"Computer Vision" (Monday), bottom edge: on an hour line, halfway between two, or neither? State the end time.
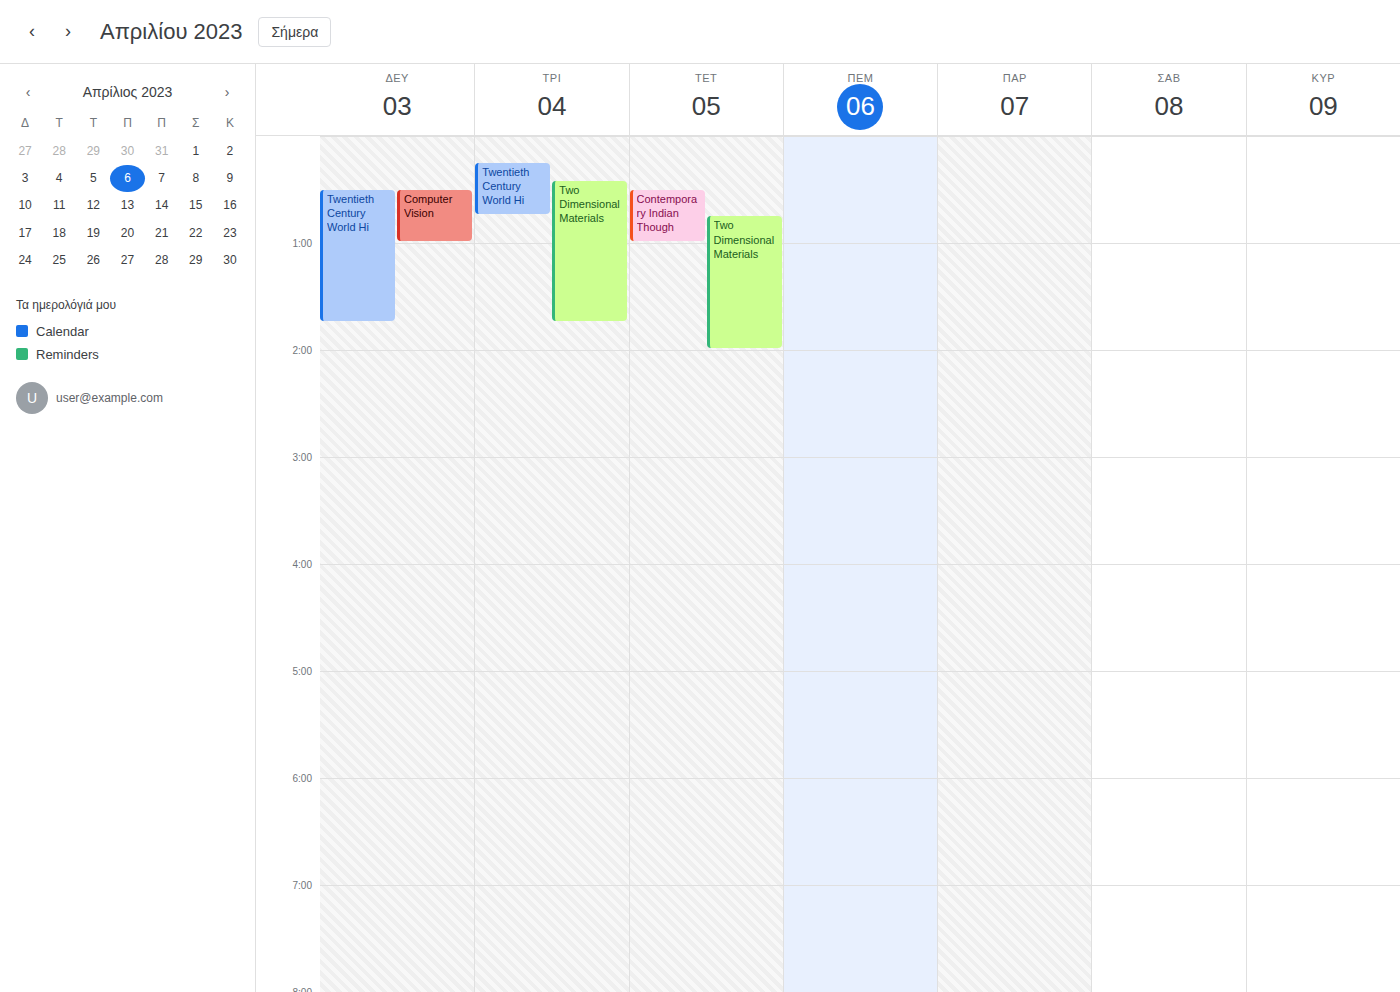
1:00 AM -- exactly on the 1 AM line.